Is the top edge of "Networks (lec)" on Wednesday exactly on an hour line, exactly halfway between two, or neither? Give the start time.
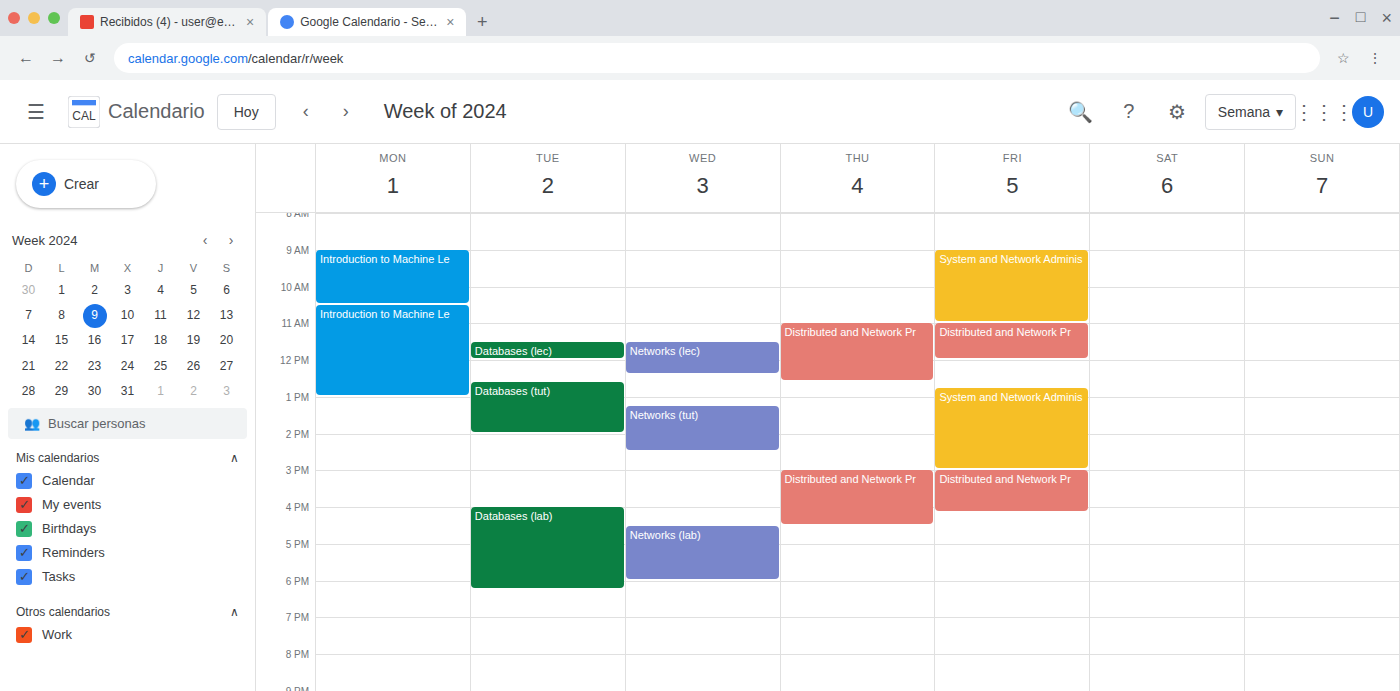
11:30 AM -- halfway between the 11 AM and 12 PM lines.